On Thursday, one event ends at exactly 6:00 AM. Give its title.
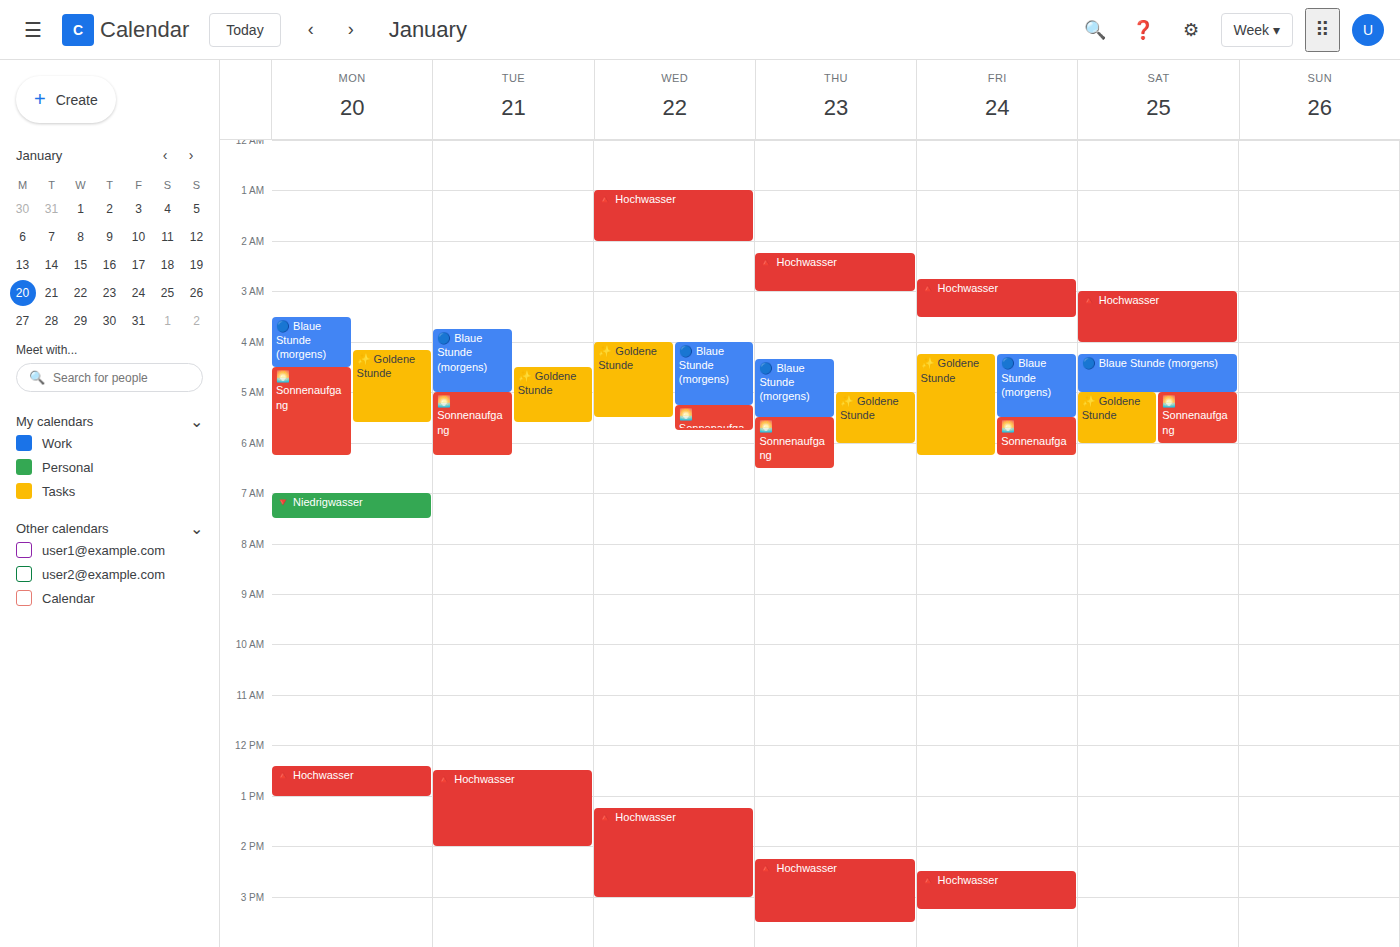
"✨ Goldene Stunde"